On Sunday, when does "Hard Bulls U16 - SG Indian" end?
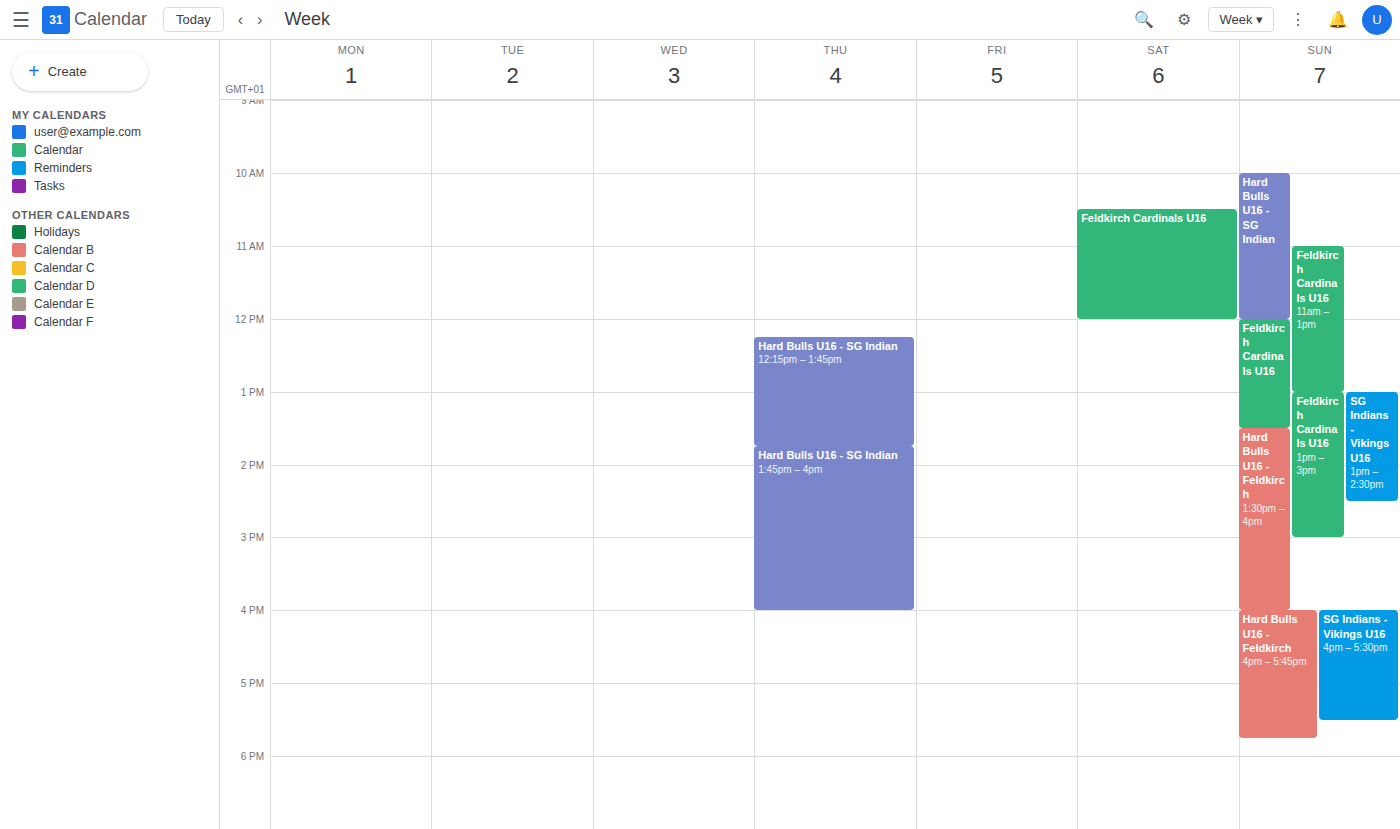
12:00 PM